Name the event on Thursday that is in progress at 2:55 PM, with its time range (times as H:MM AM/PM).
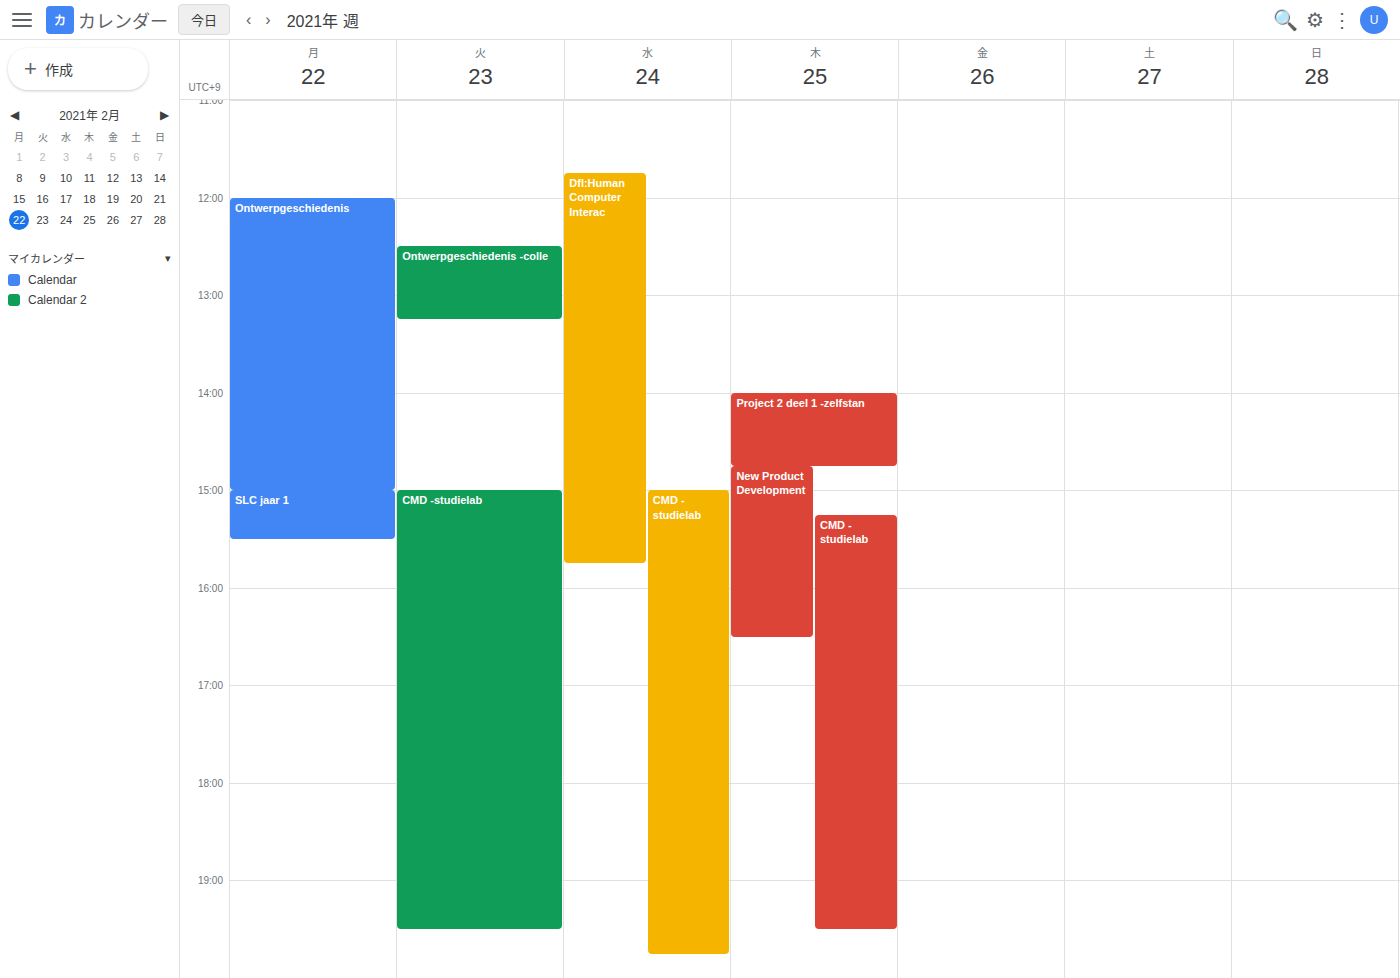
"New Product Development", 2:45 PM to 4:30 PM